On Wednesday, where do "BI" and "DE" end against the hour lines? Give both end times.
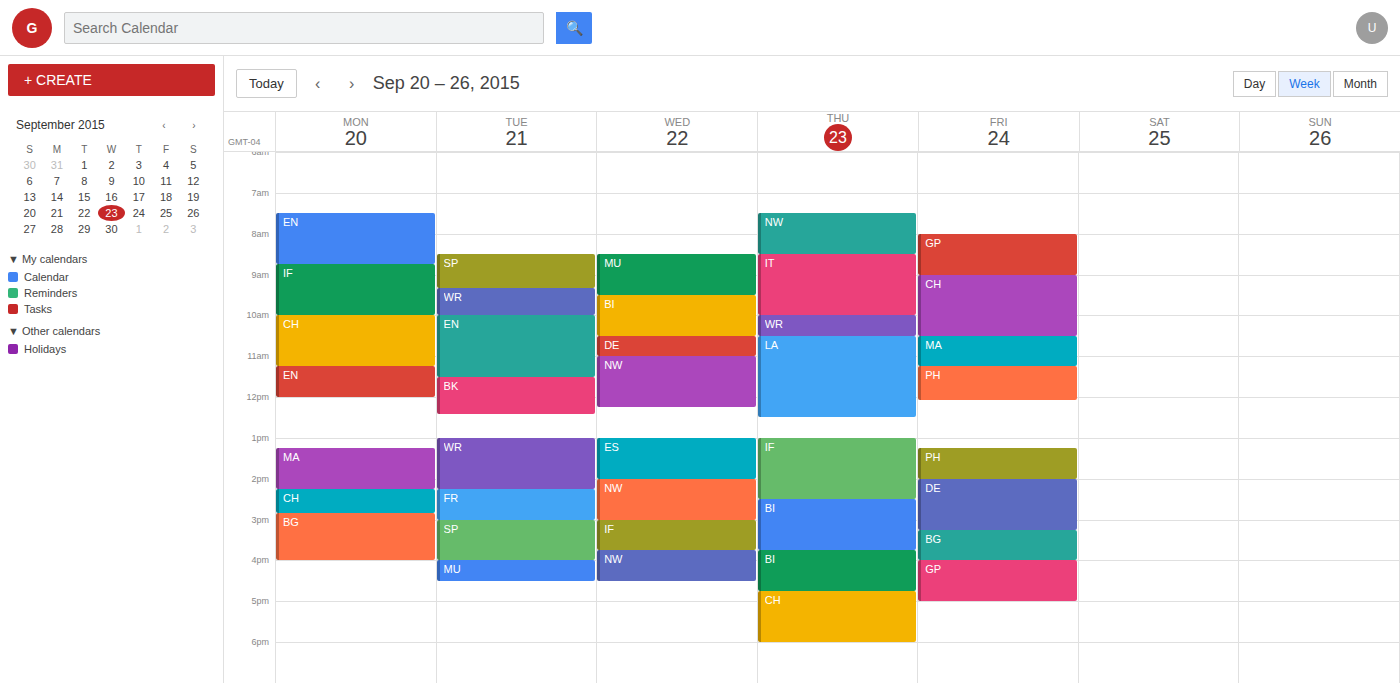
"BI": 10:30 AM, halfway between the 10 AM and 11 AM lines. "DE": 11:00 AM, exactly on the 11 AM line.